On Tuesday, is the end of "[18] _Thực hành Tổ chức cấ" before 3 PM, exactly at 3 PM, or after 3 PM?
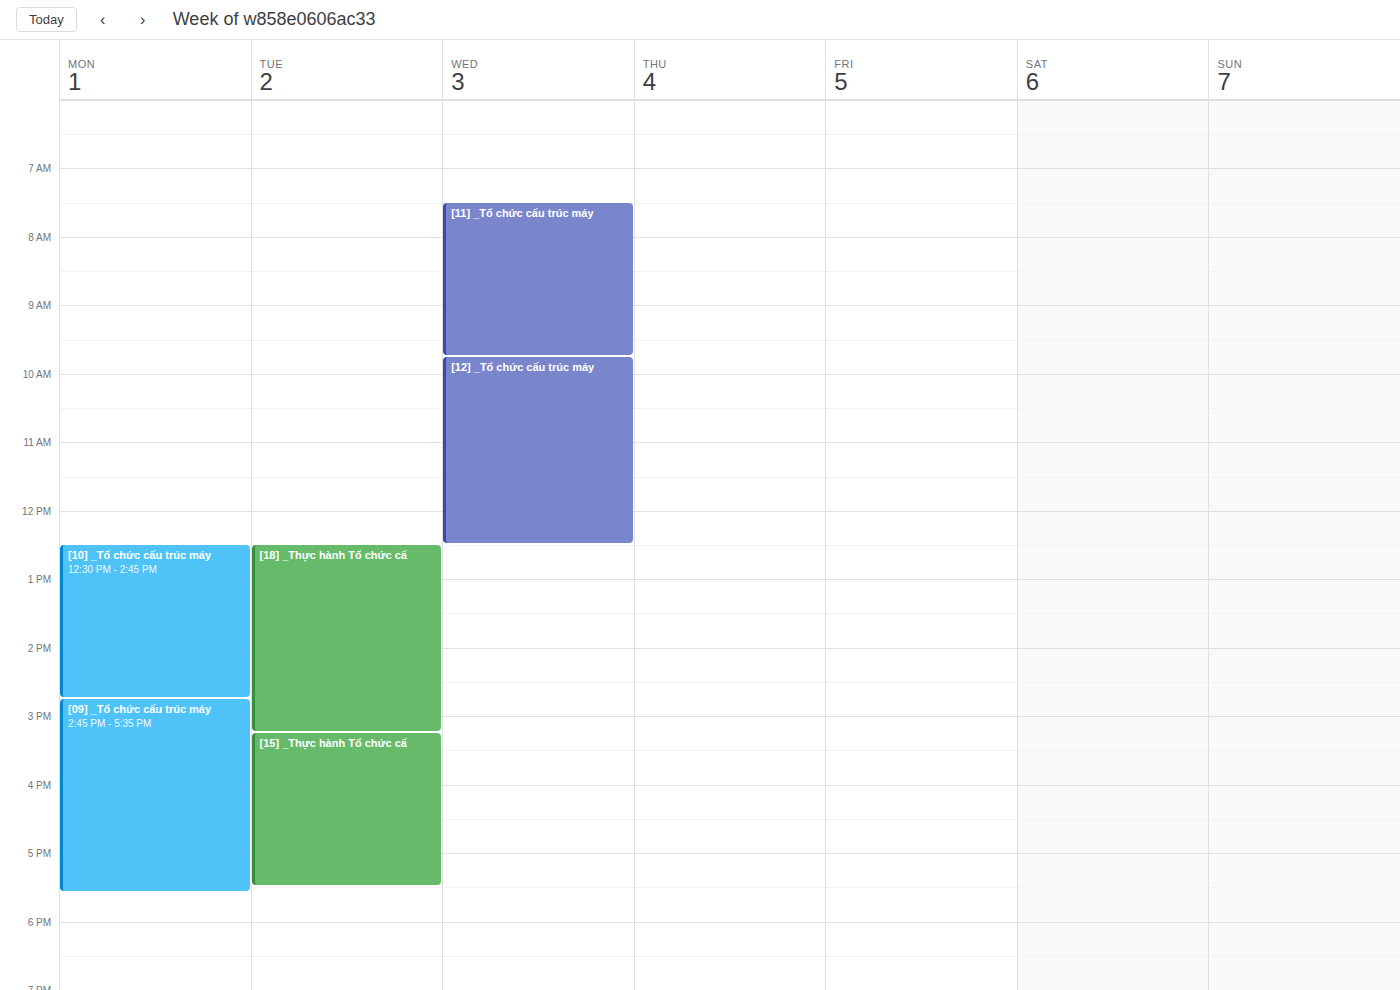
3:15 PM -- after 3 PM, 15 minutes below the 3 PM line.